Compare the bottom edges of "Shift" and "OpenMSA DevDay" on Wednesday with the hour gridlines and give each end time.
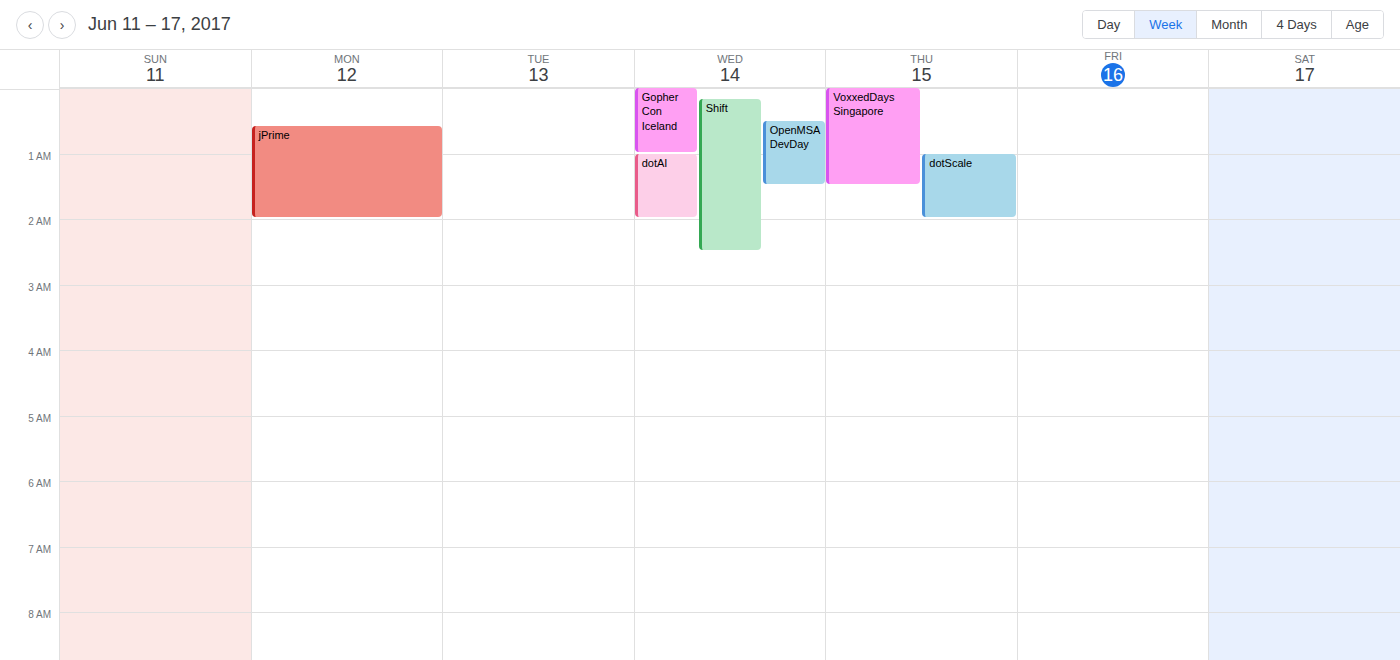
"Shift": 2:30 AM, halfway between the 2 AM and 3 AM lines. "OpenMSA DevDay": 1:30 AM, halfway between the 1 AM and 2 AM lines.